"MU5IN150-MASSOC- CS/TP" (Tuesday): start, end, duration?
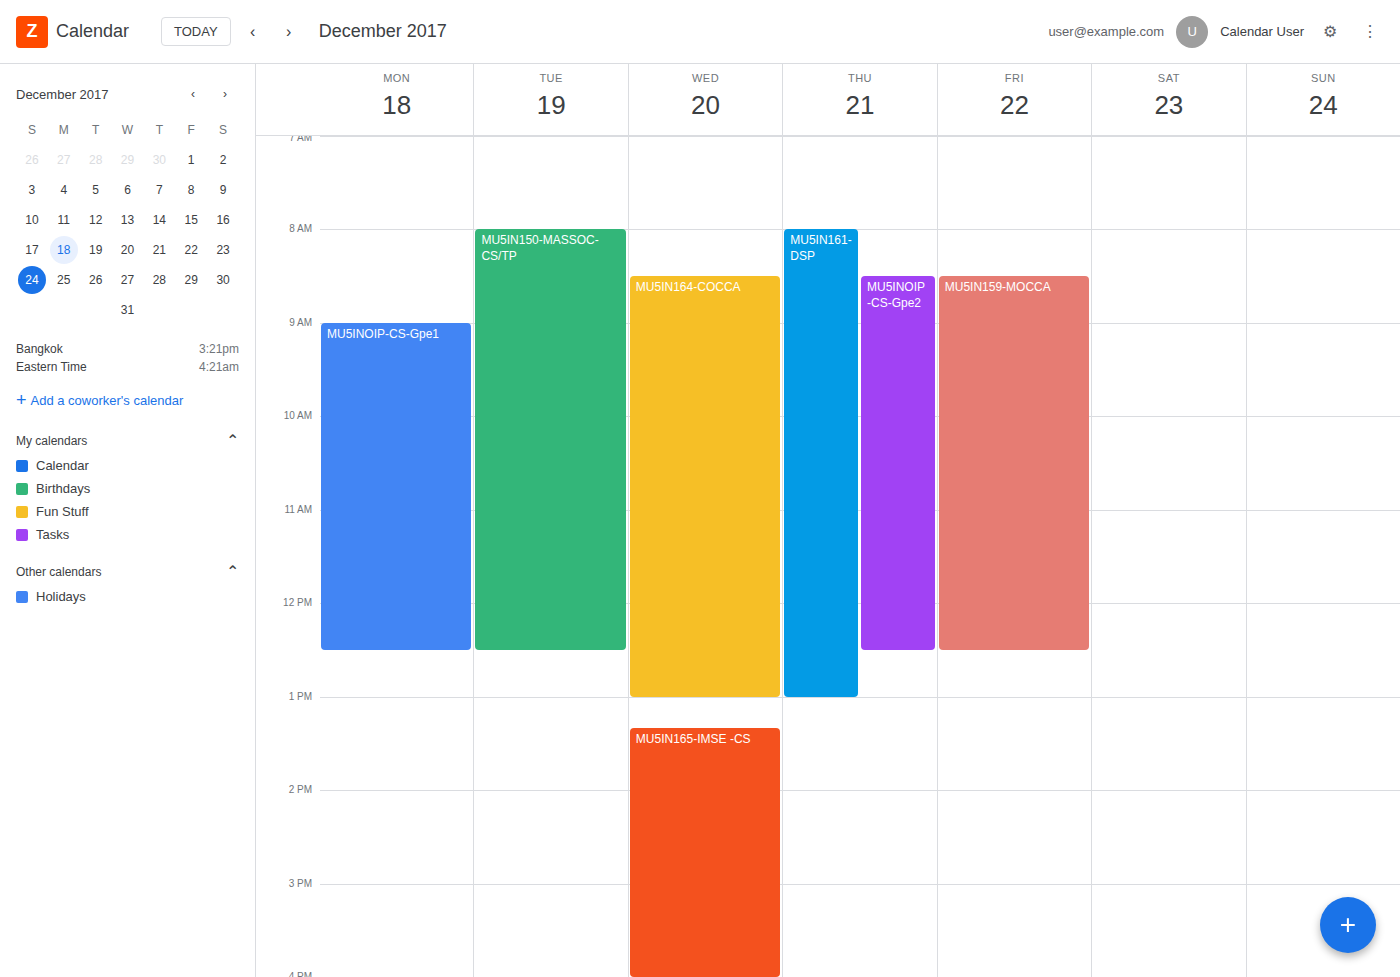
8:00 AM to 12:30 PM, 4 hours 30 minutes